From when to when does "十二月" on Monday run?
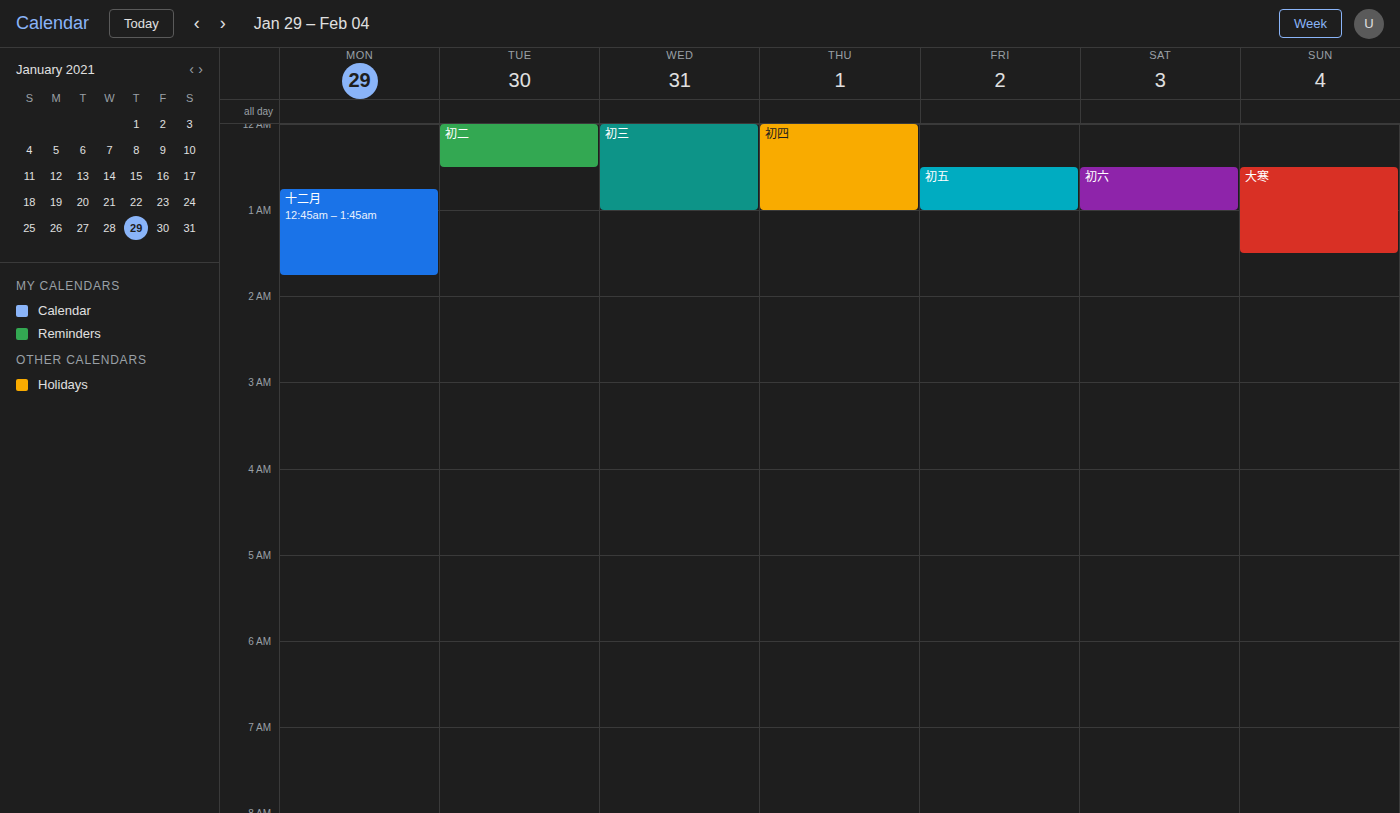
12:45 AM to 1:45 AM